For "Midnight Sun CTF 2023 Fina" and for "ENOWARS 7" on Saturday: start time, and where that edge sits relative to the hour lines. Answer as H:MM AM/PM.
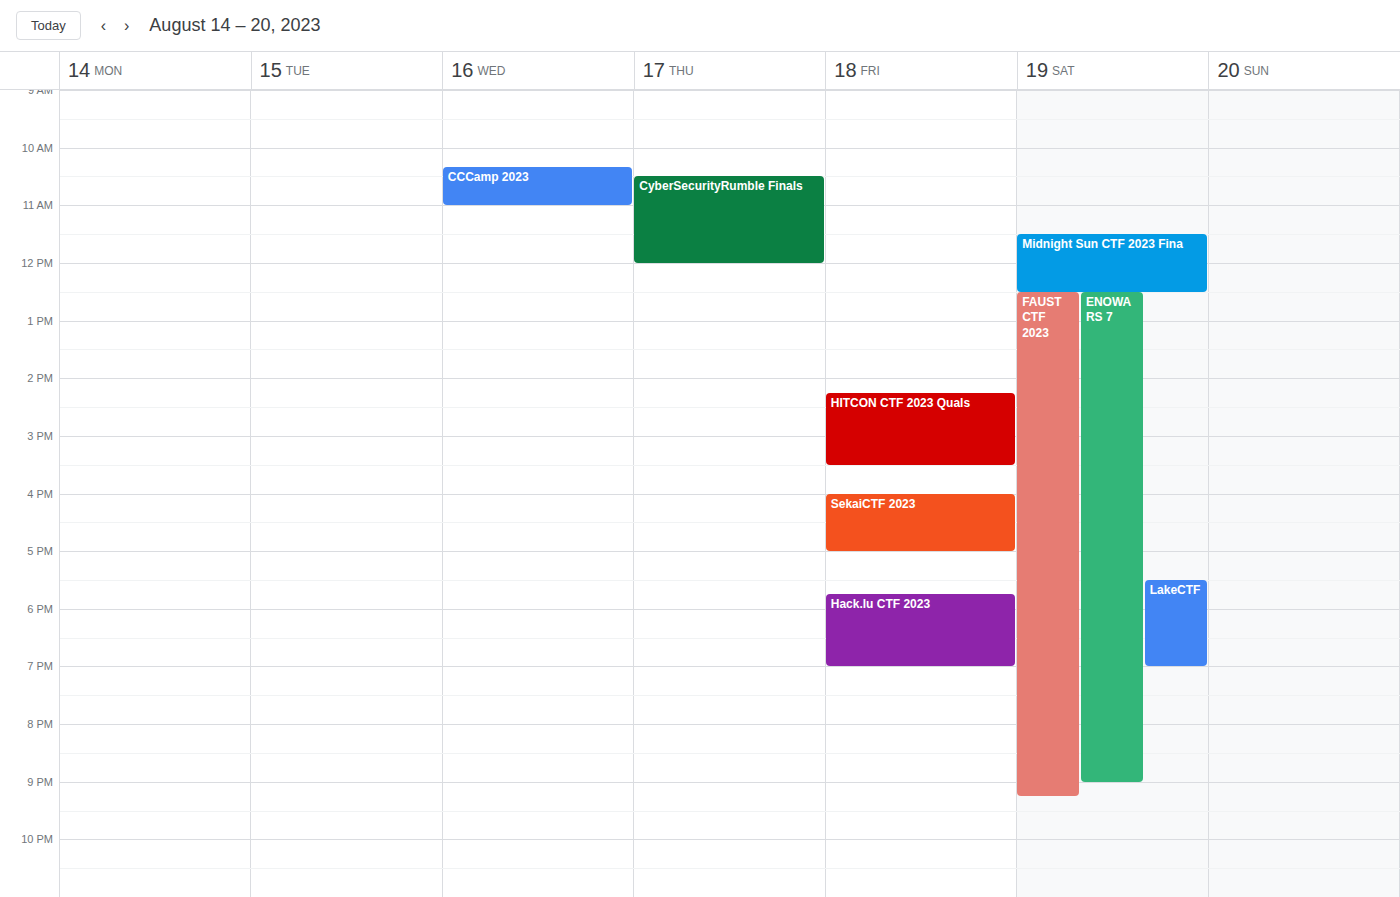
"Midnight Sun CTF 2023 Fina": 11:30 AM, halfway between the 11 AM and 12 PM lines. "ENOWARS 7": 12:30 PM, halfway between the 12 PM and 1 PM lines.